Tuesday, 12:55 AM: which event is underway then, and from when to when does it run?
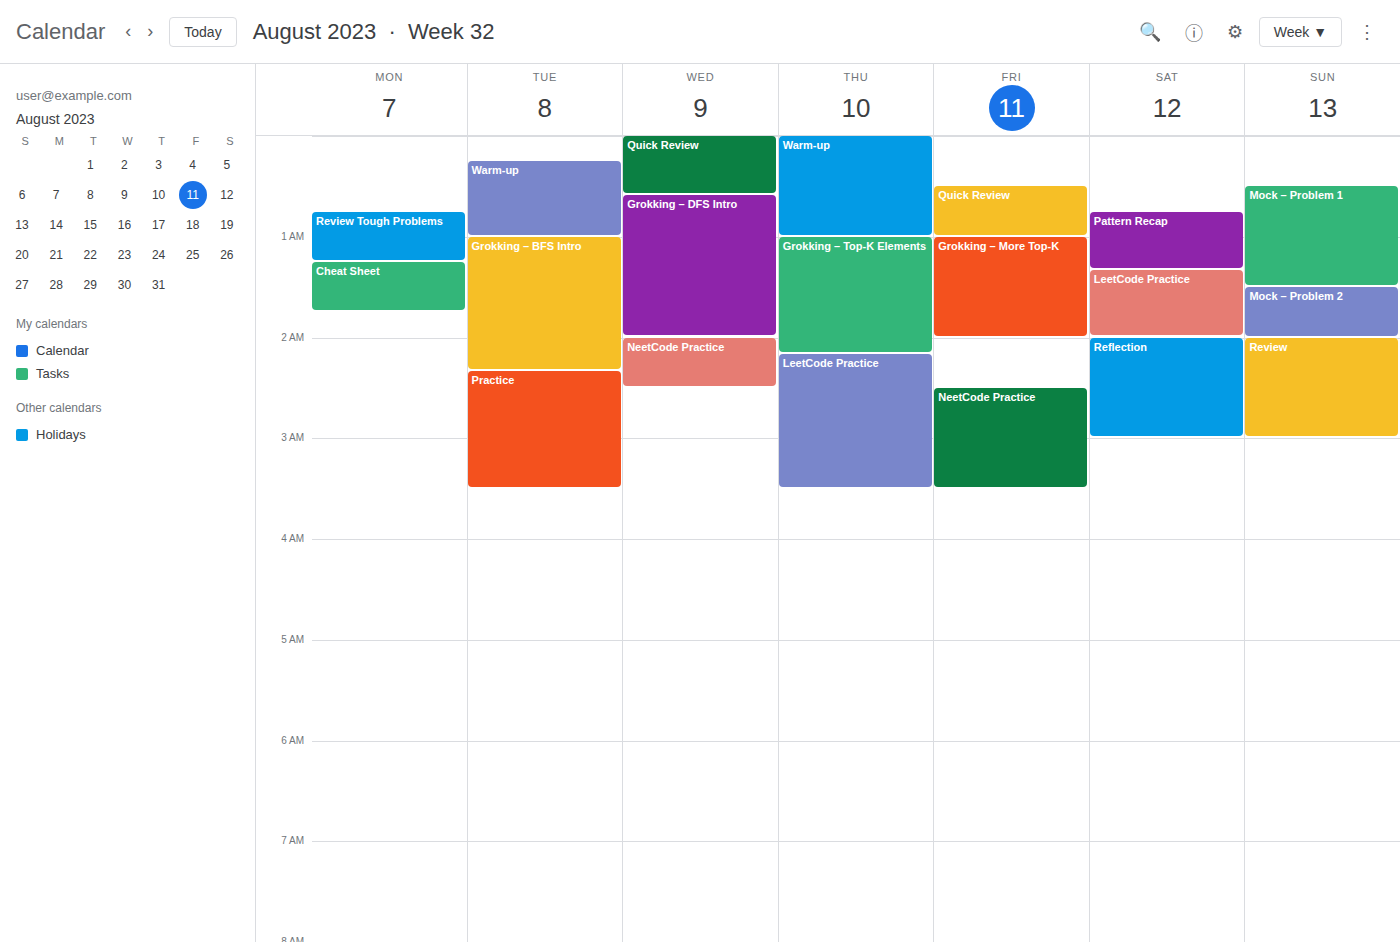
"Warm-up", 12:15 AM to 1:00 AM